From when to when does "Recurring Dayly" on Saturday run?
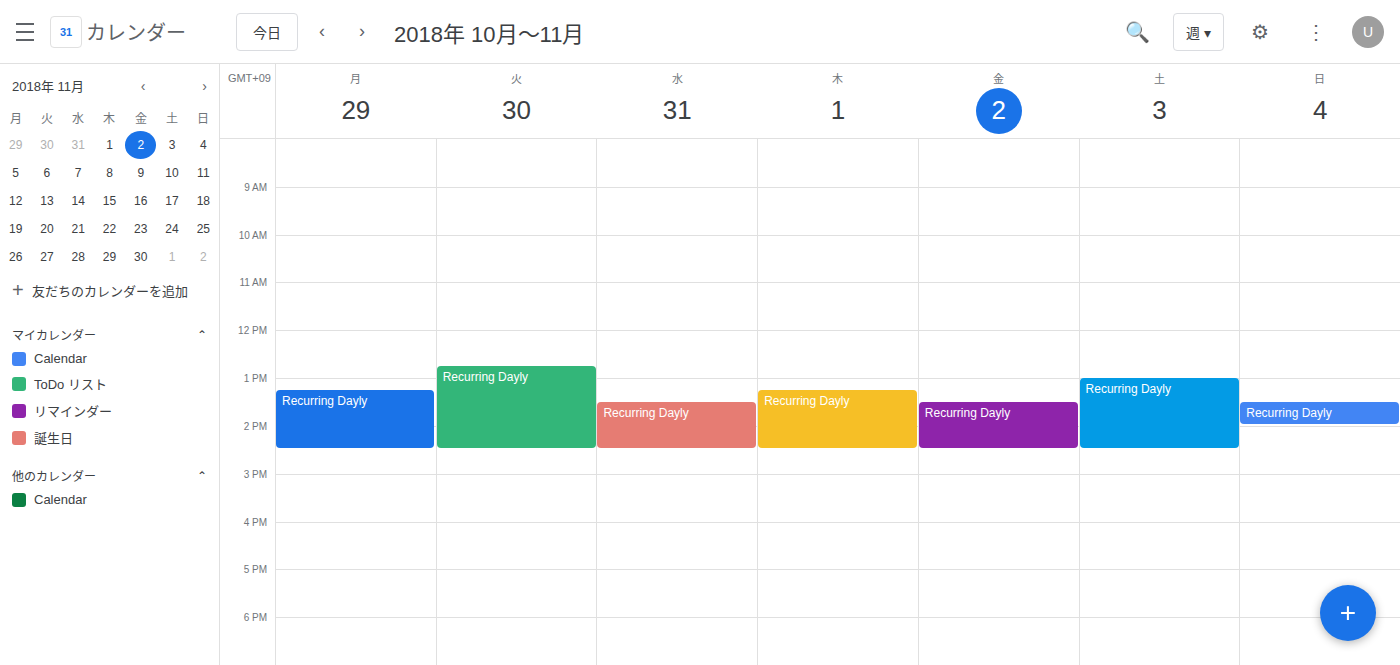
1:00 PM to 2:30 PM